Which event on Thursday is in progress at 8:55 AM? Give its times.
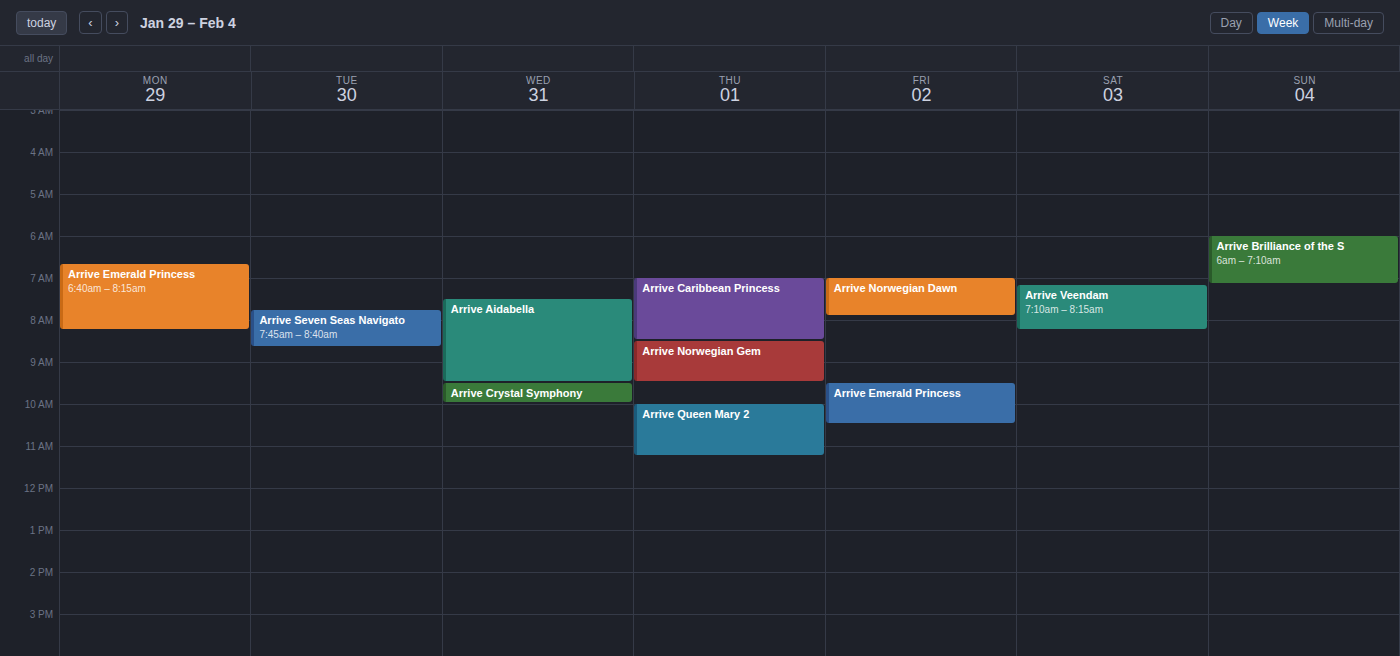
"Arrive Norwegian Gem", 8:30 AM to 9:30 AM